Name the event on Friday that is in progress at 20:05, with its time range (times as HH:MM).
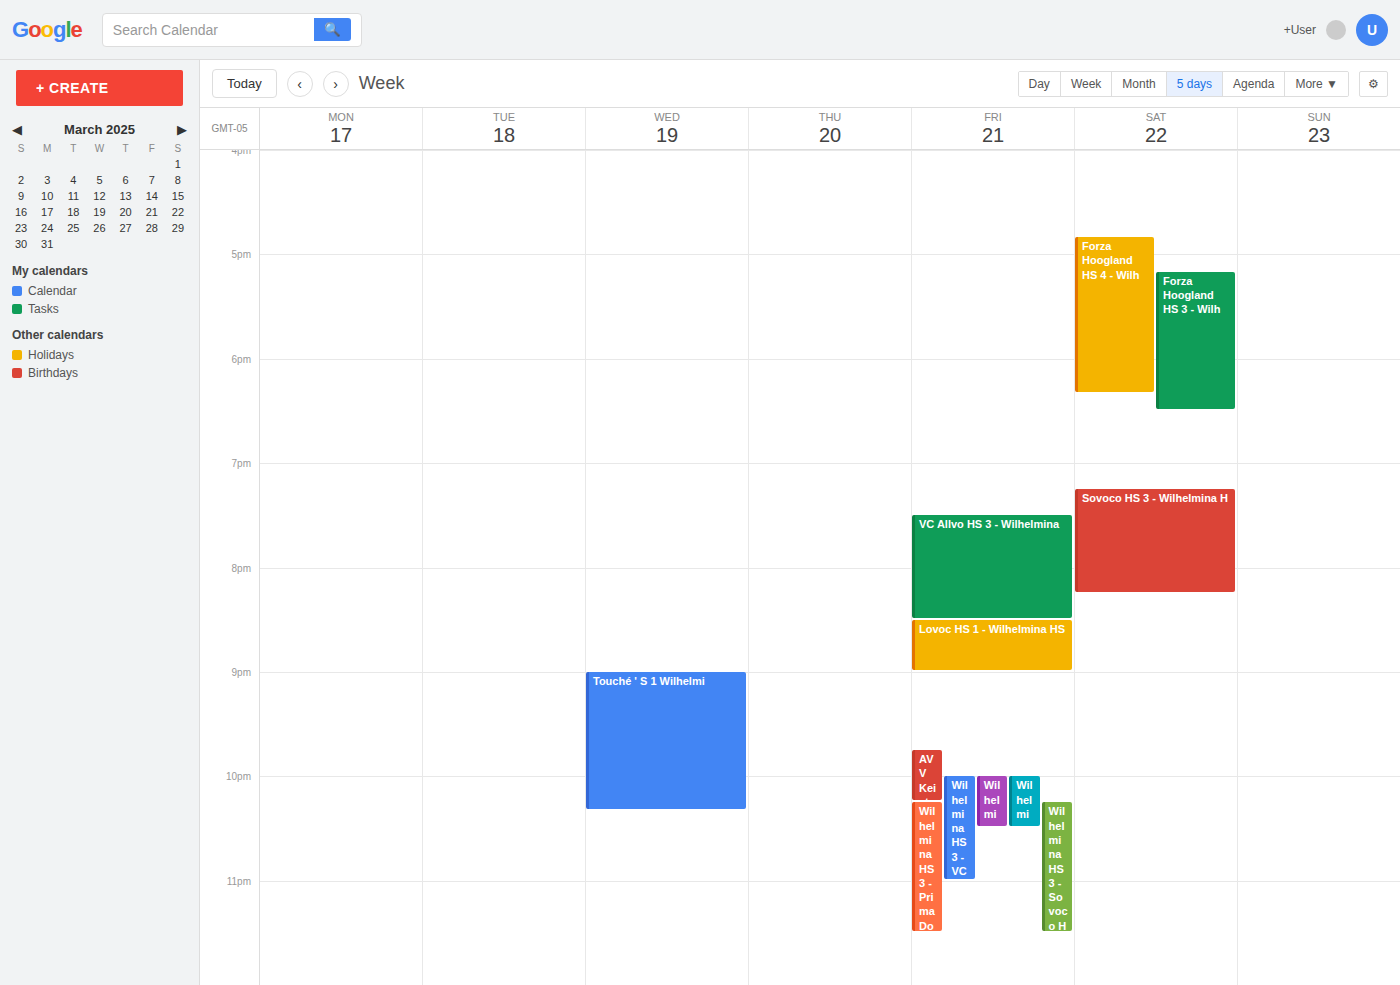
"VC Allvo HS 3 - Wilhelmina", 19:30 to 20:30